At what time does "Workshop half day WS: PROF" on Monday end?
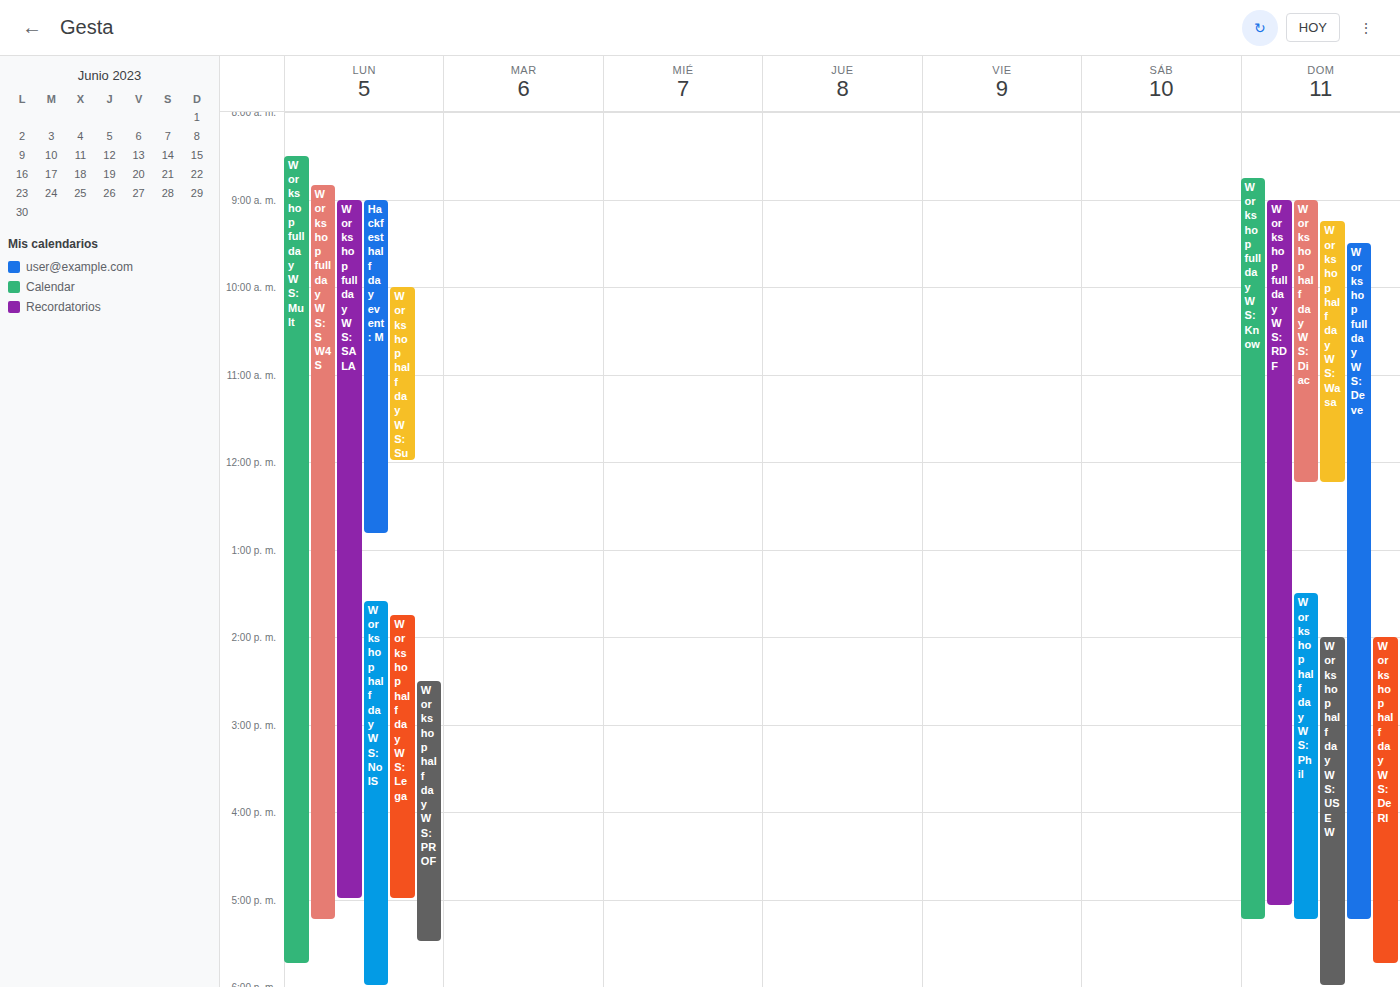
5:30 PM